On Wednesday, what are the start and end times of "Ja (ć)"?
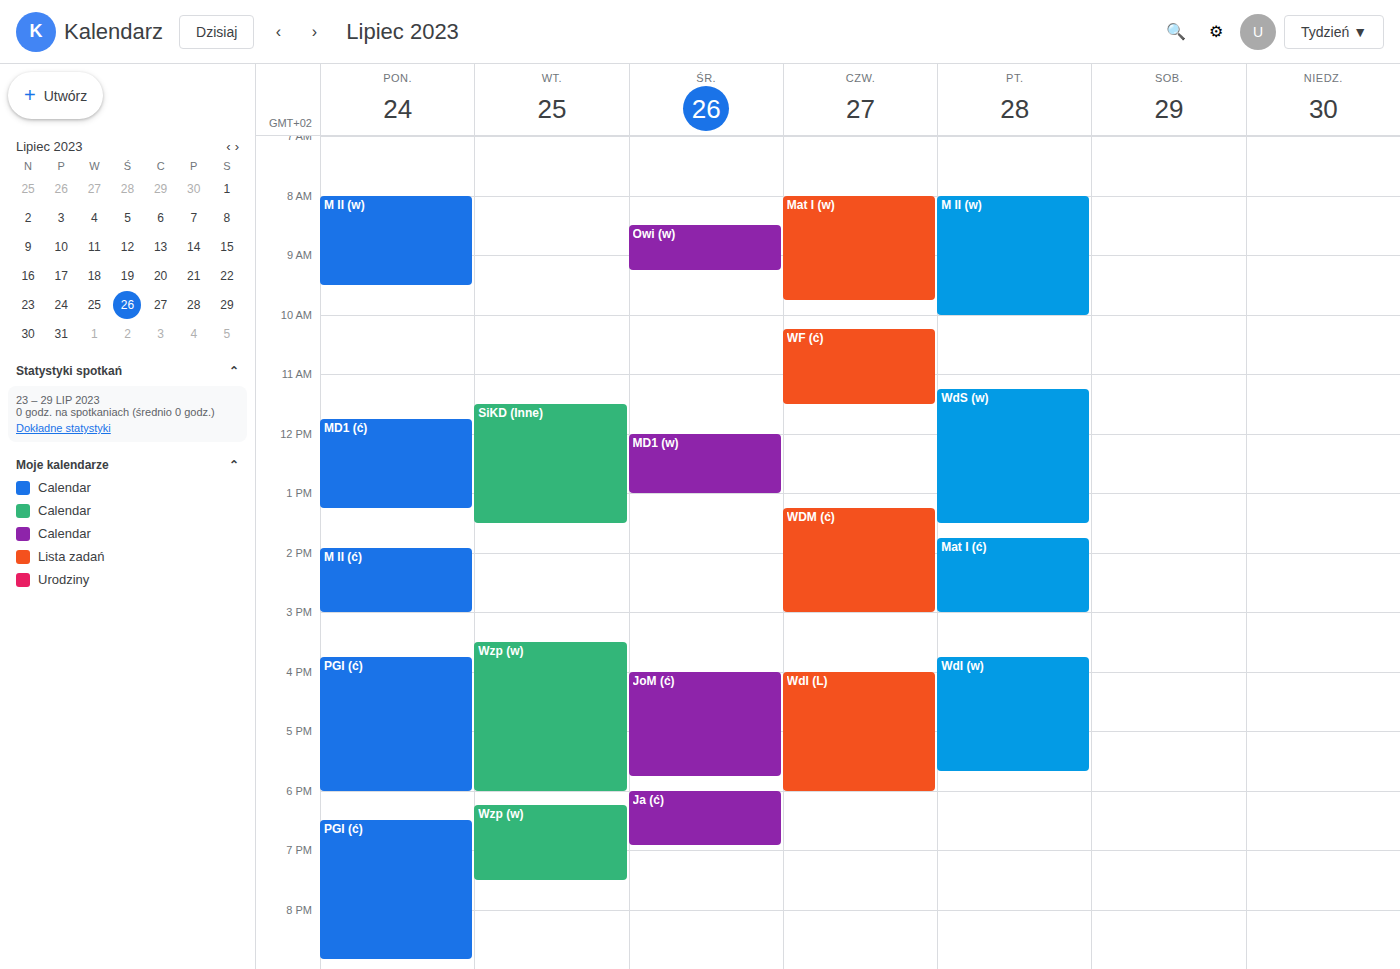
6:00 PM to 6:55 PM